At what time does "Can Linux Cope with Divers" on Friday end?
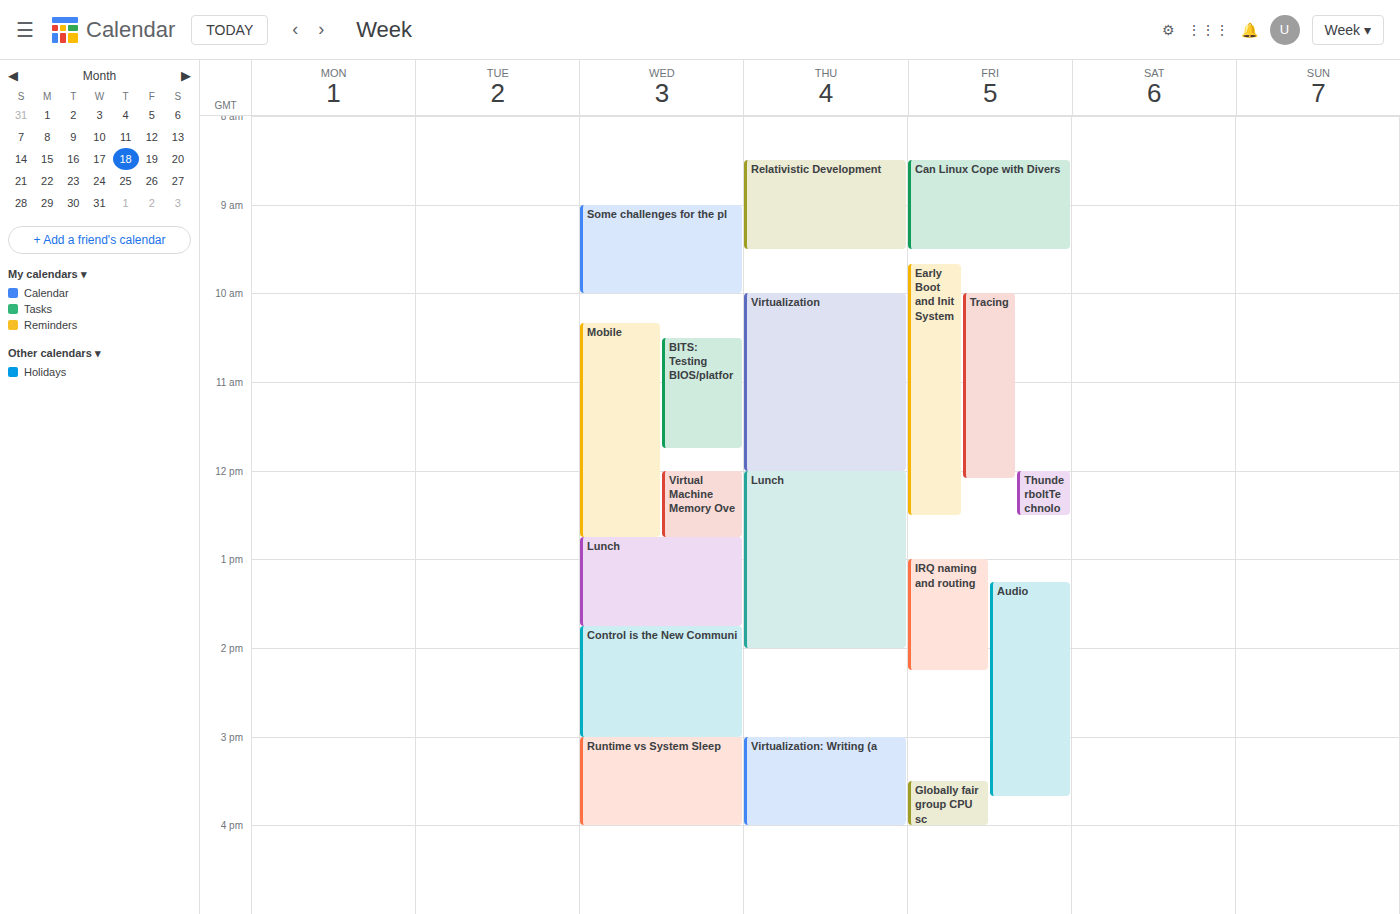
9:30 AM